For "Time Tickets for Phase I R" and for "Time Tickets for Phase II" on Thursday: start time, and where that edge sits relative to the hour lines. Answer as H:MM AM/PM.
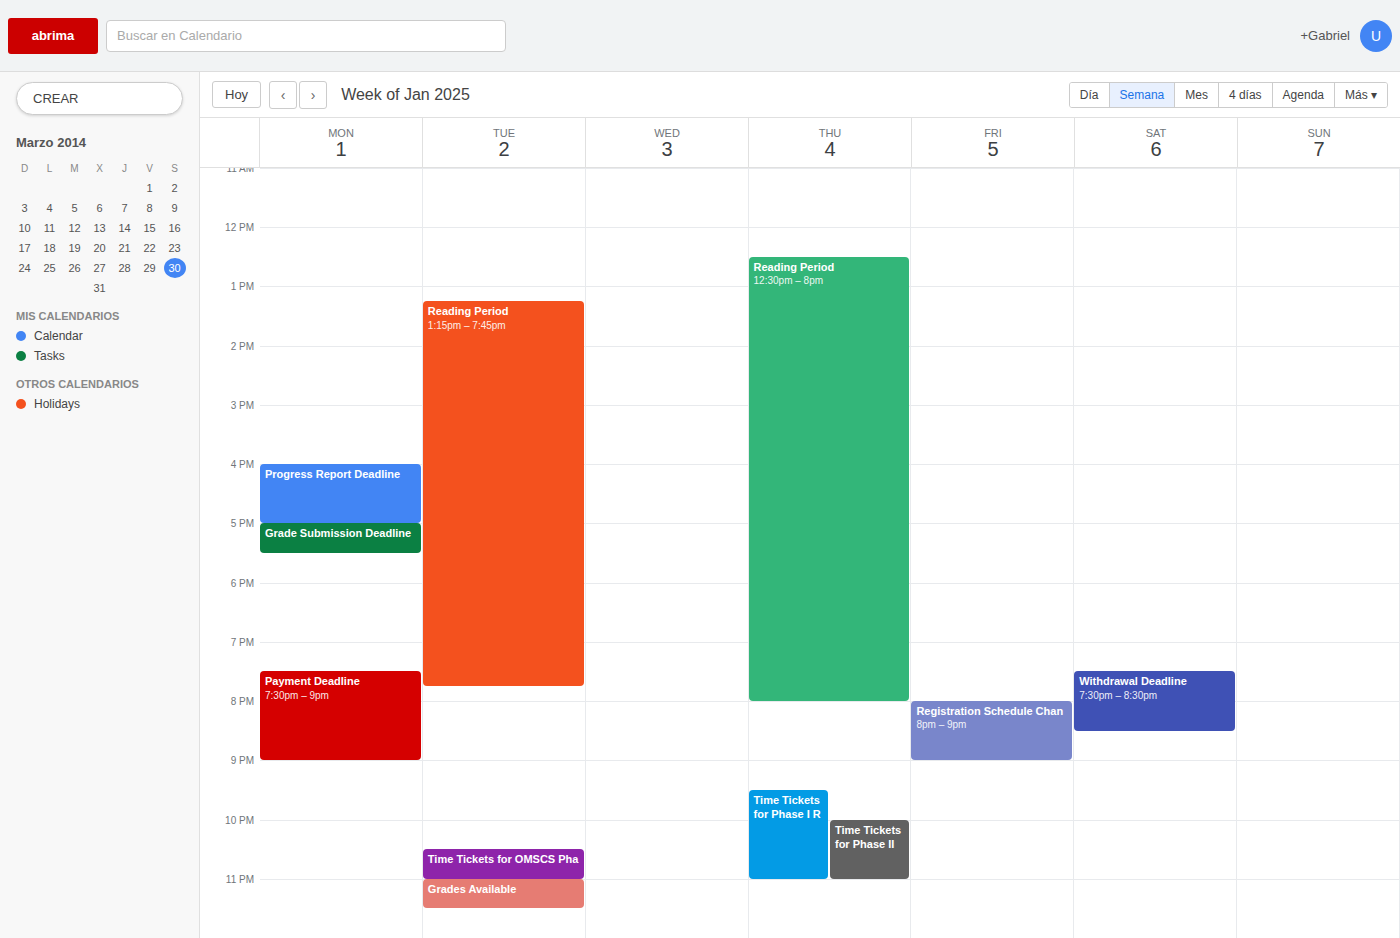
"Time Tickets for Phase I R": 9:30 PM, halfway between the 9 PM and 10 PM lines. "Time Tickets for Phase II": 10:00 PM, exactly on the 10 PM line.